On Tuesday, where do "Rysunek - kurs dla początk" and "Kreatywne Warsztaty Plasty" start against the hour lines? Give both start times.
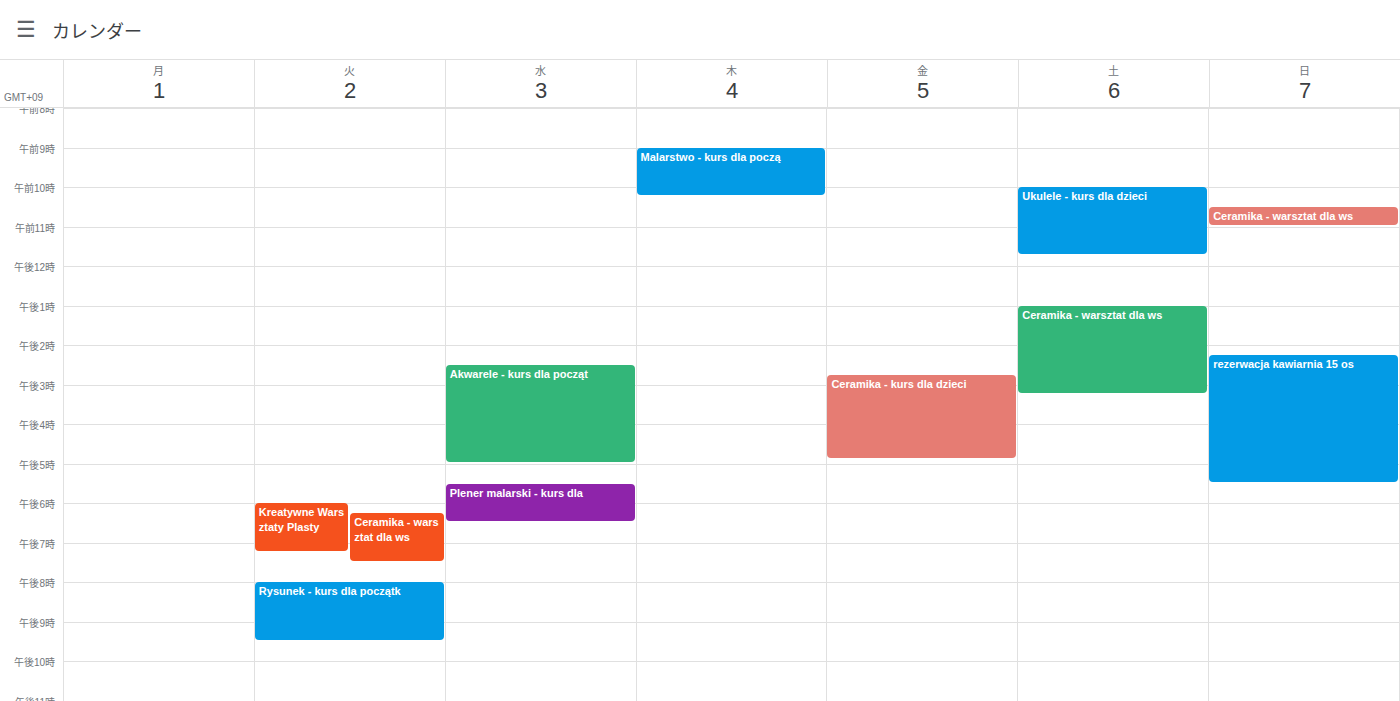
"Rysunek - kurs dla początk": 8:00 PM, exactly on the 8 PM line. "Kreatywne Warsztaty Plasty": 6:00 PM, exactly on the 6 PM line.